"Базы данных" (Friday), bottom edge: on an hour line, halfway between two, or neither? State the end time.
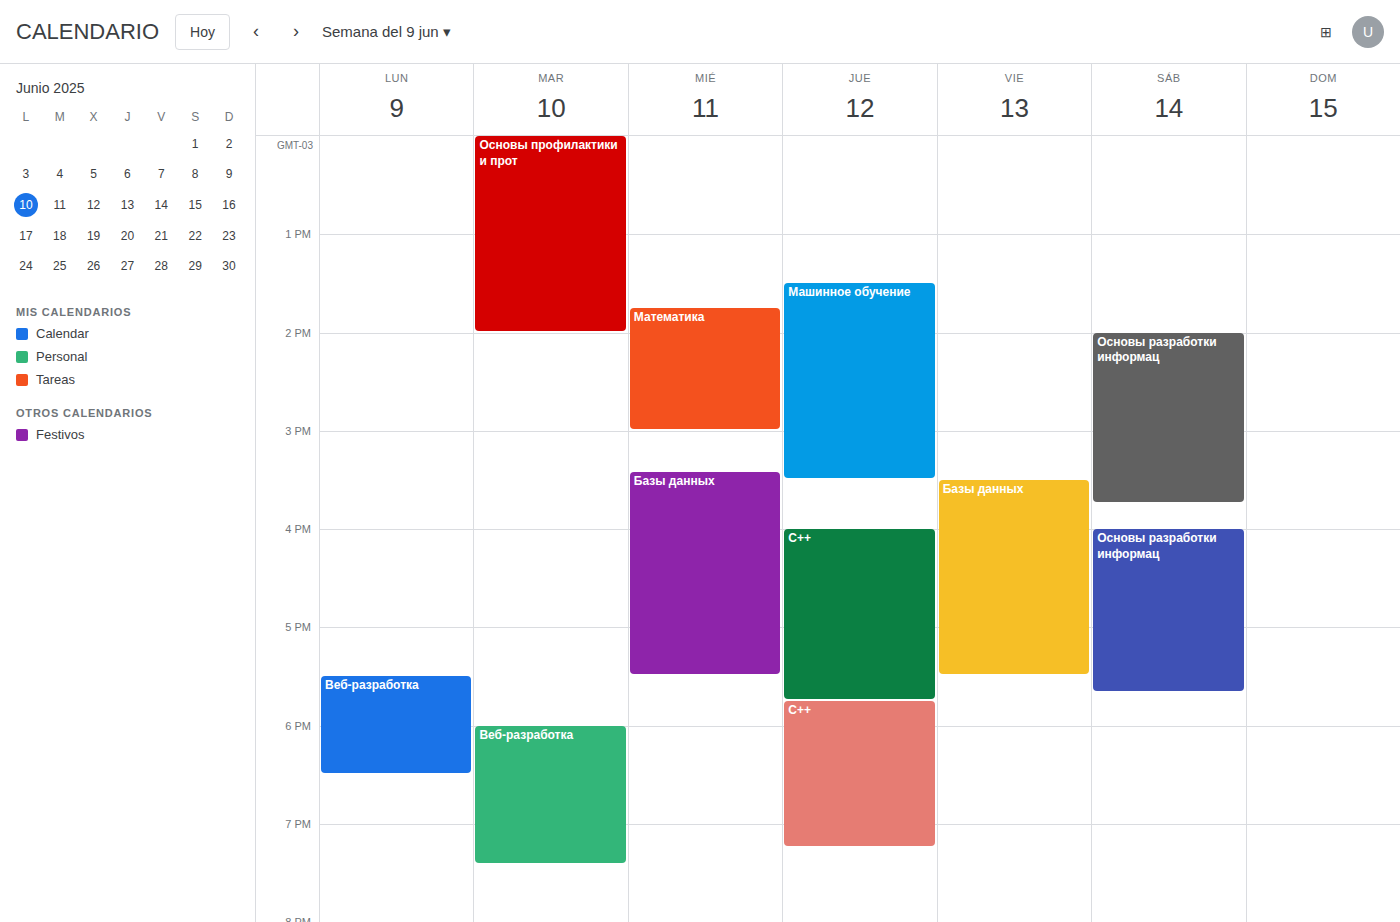
5:30 PM -- halfway between the 5 PM and 6 PM lines.